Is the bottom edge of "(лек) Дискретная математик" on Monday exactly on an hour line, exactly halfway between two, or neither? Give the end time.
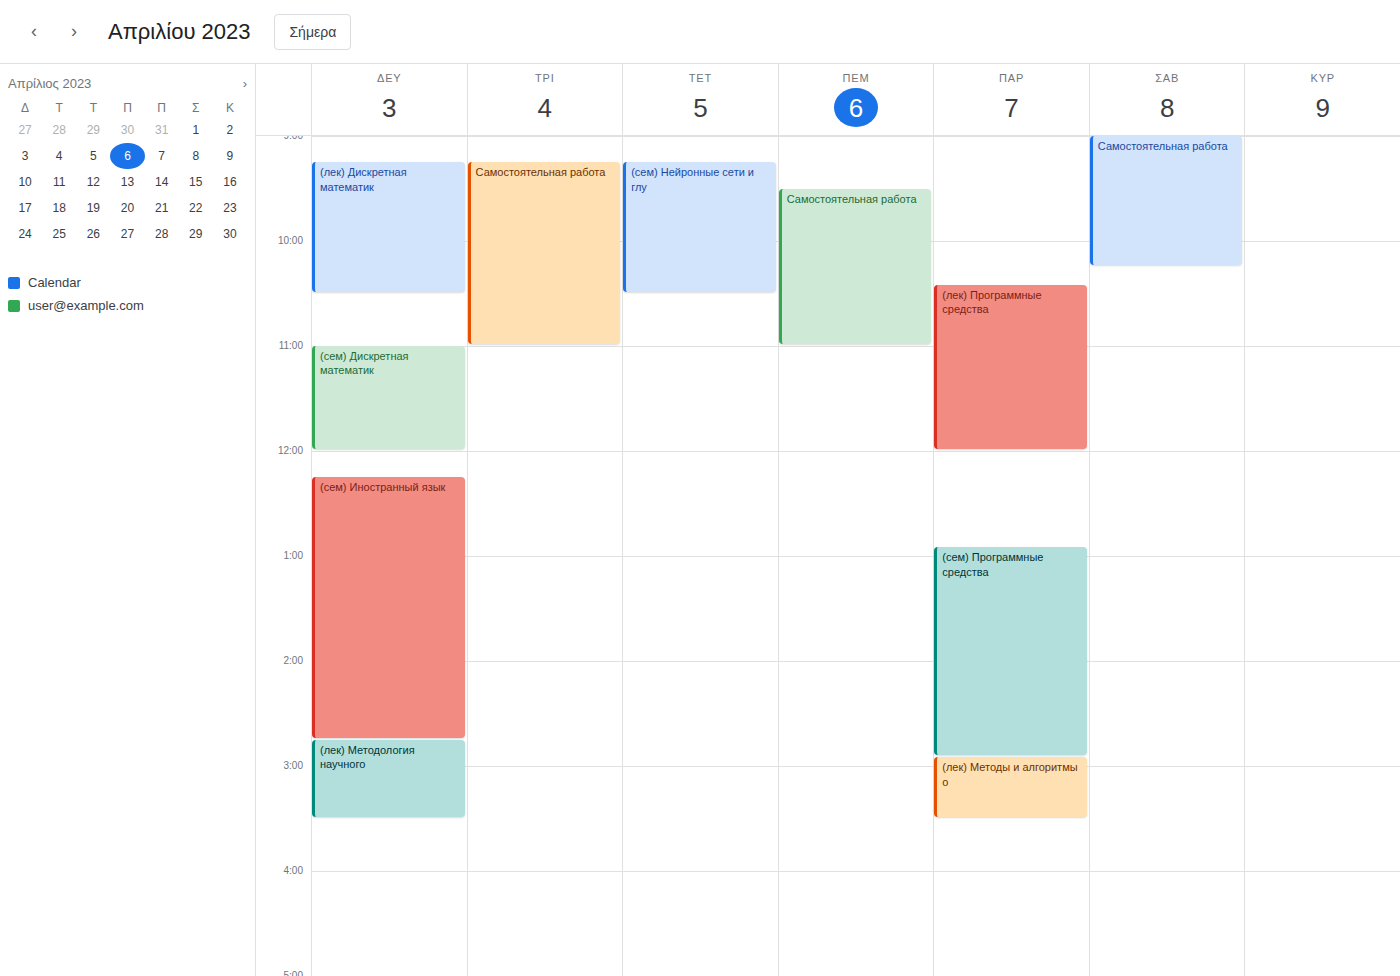
10:30 AM -- halfway between the 10 AM and 11 AM lines.